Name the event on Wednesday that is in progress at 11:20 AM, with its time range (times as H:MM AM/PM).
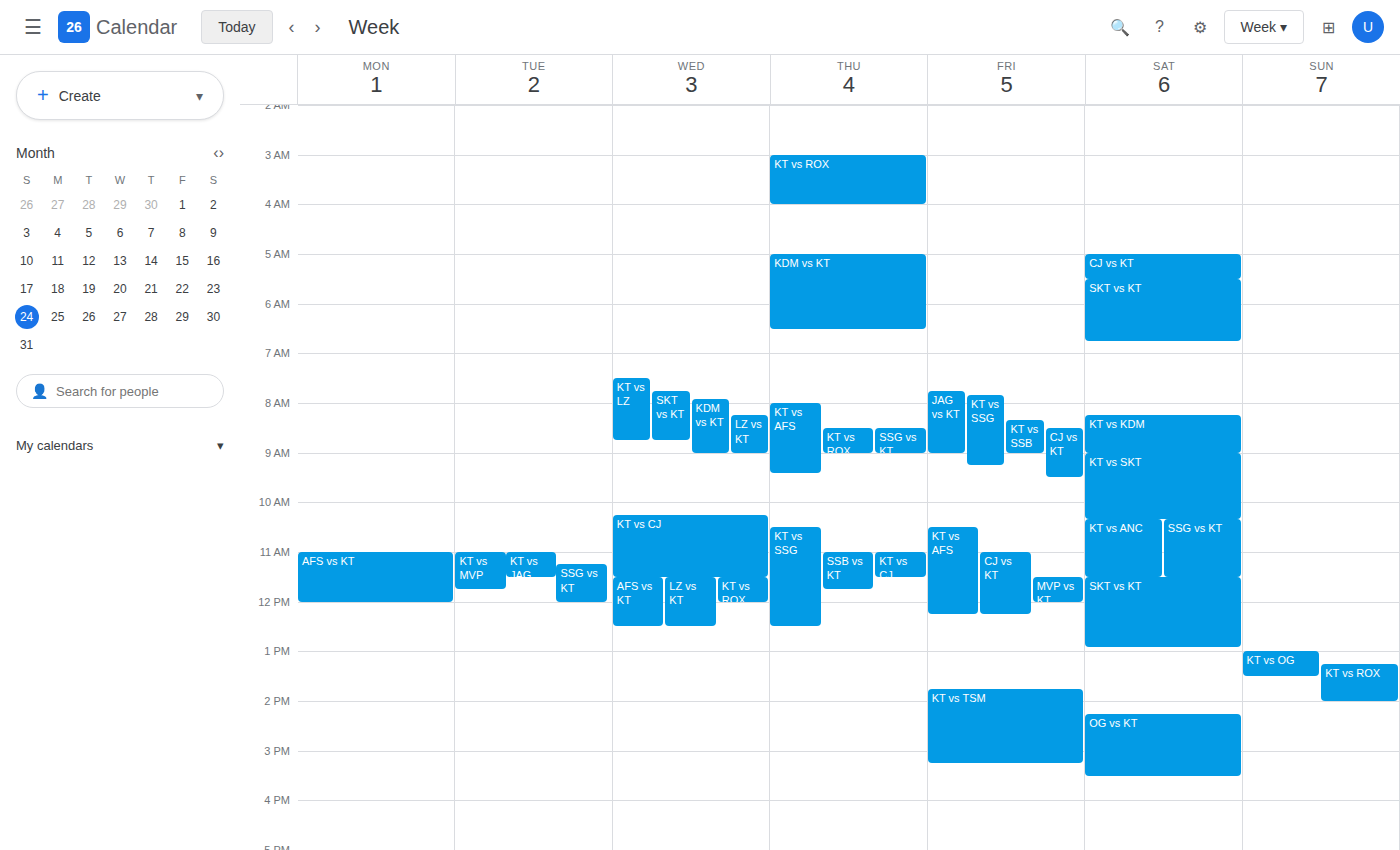
"KT vs CJ", 10:15 AM to 11:30 AM